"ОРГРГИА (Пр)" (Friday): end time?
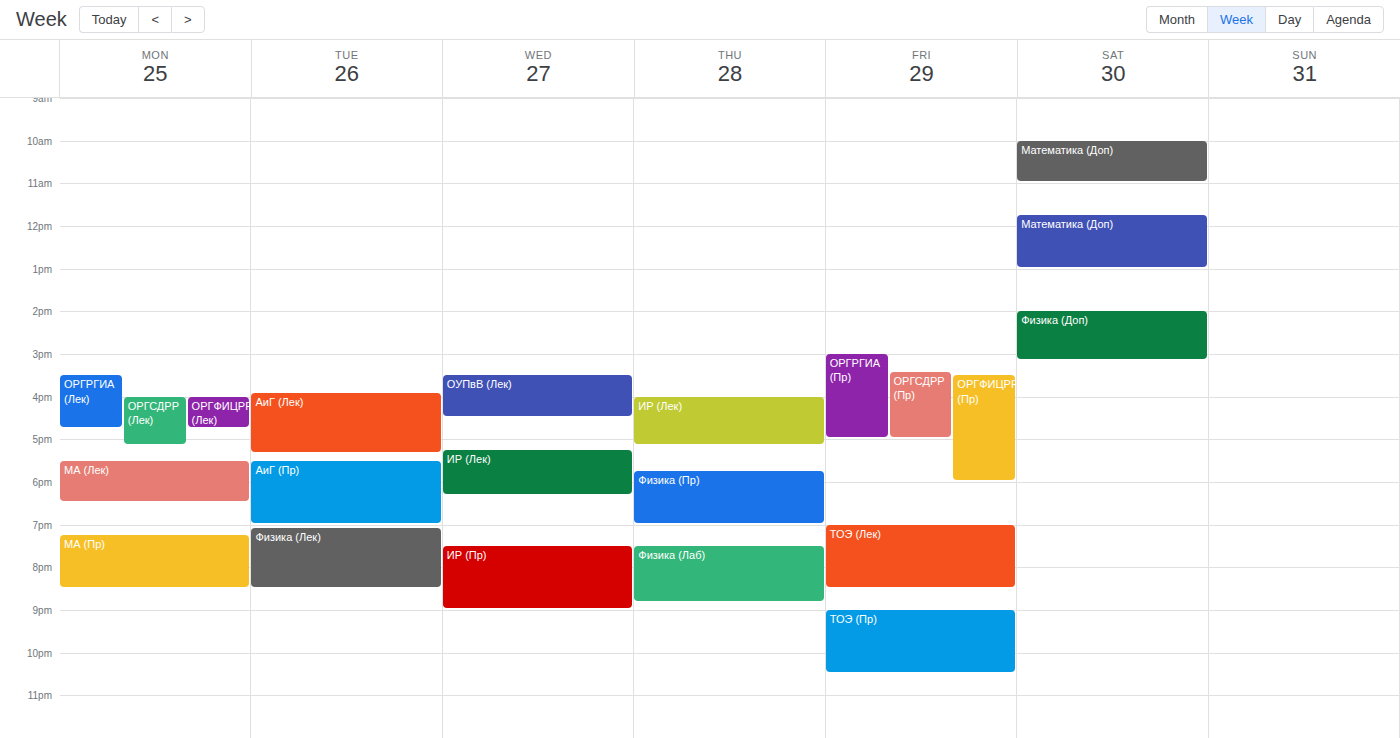
5:00 PM